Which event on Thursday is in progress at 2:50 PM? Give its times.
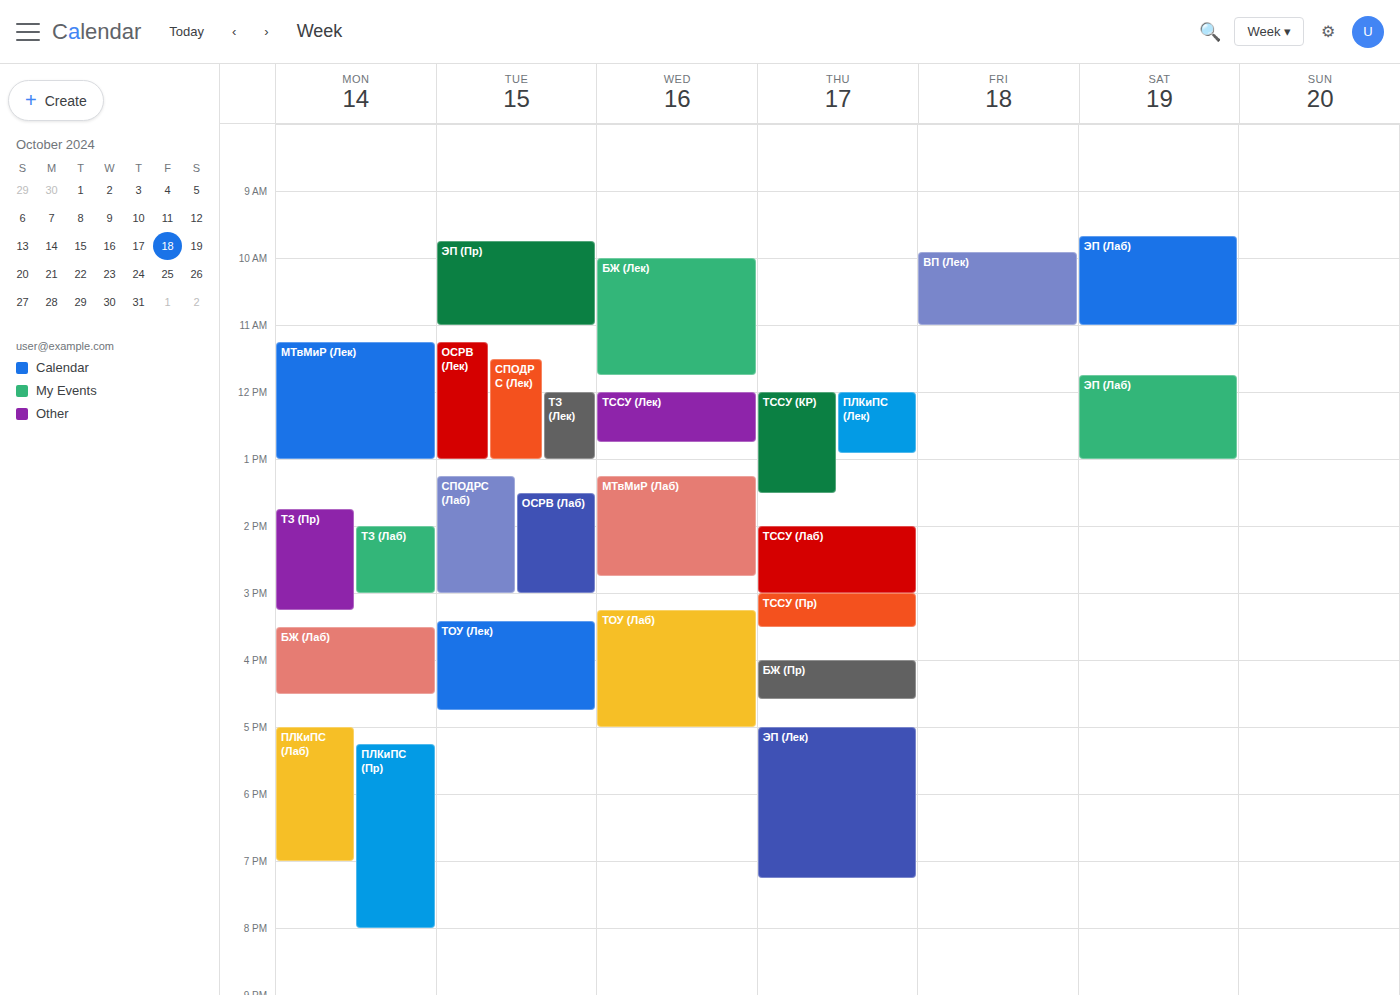
"ТССУ (Лаб)", 2:00 PM to 3:00 PM